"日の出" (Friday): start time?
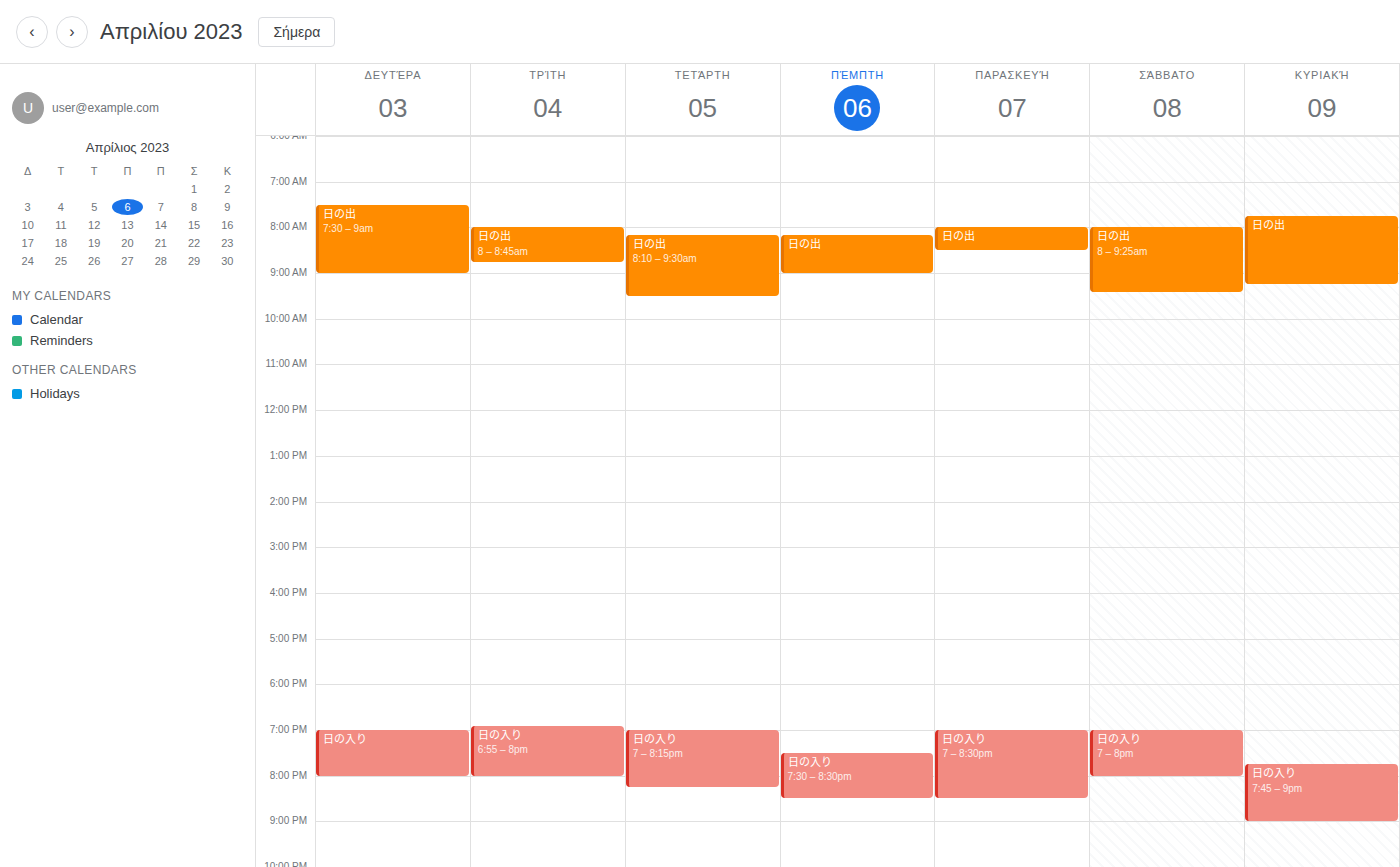
08:00